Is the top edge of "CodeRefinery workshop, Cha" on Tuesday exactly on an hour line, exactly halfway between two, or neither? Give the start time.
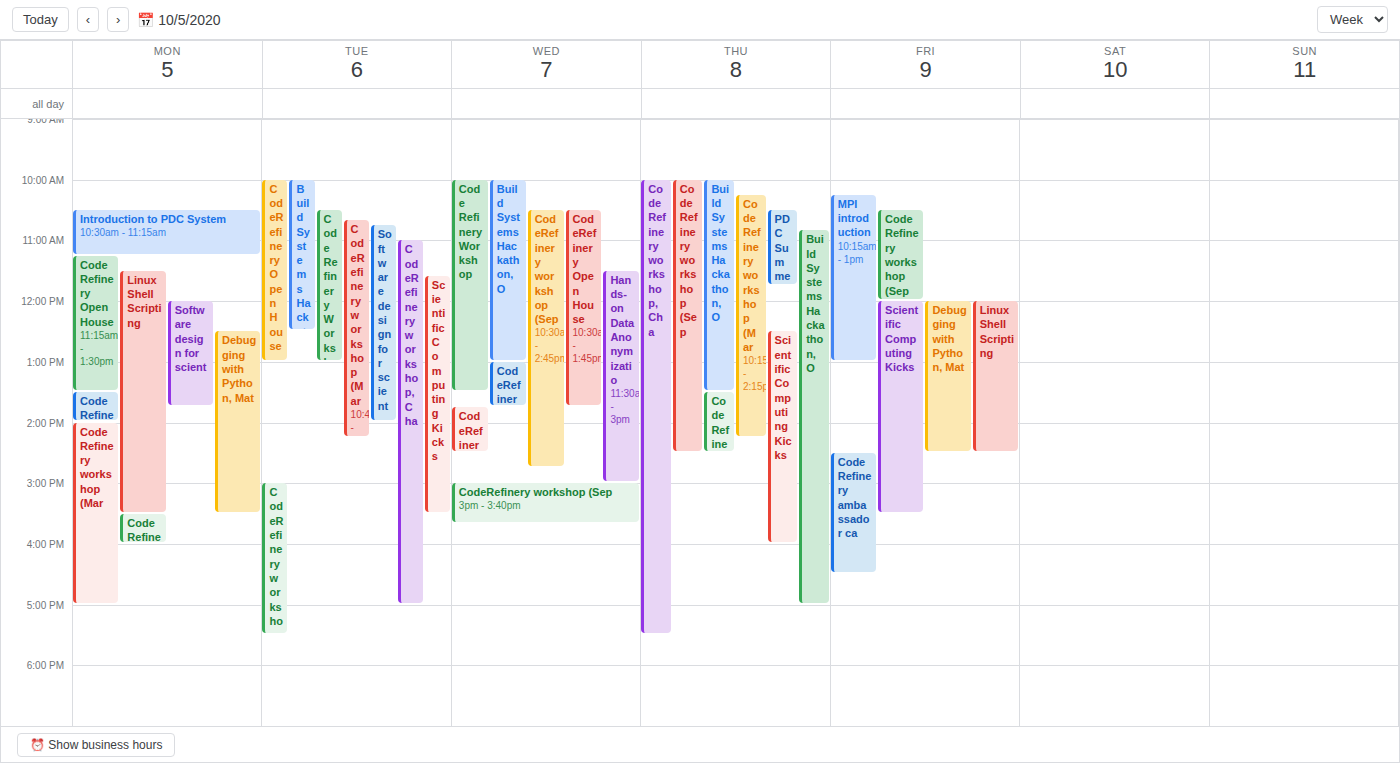
11:00 AM -- exactly on the 11 AM line.